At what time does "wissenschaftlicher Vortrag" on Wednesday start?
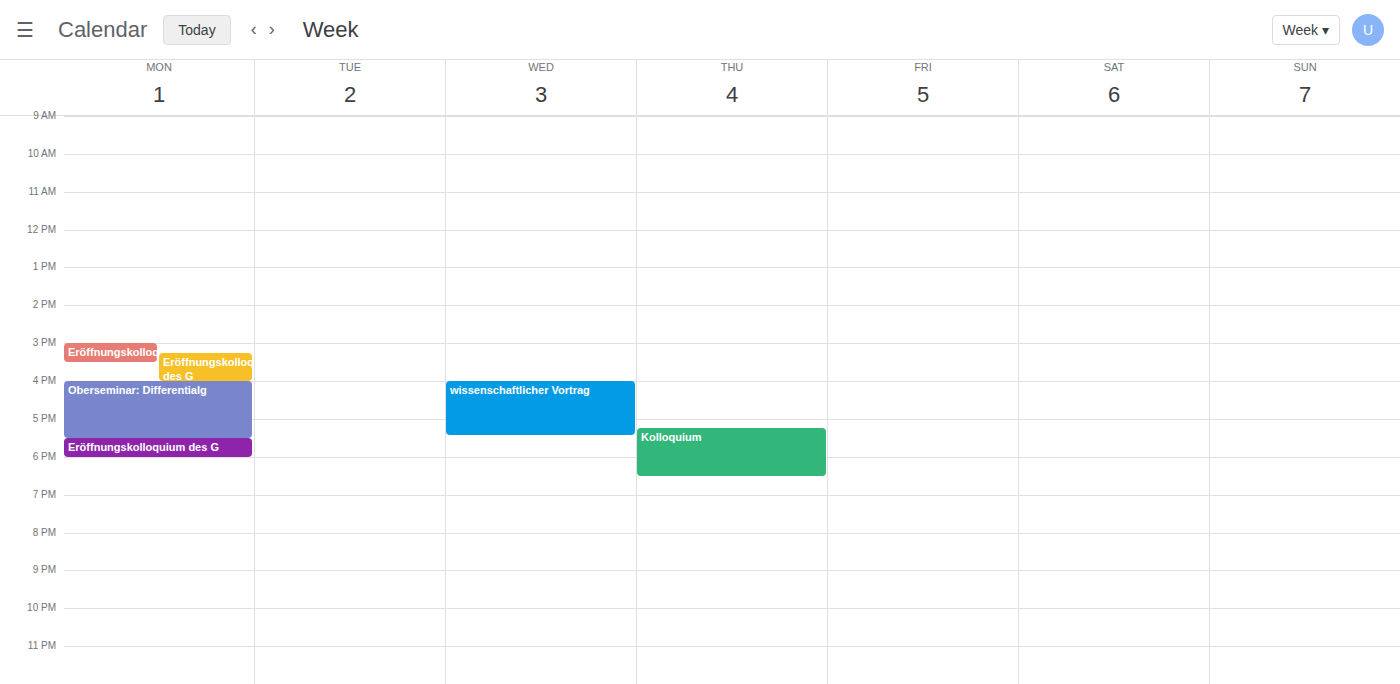
4:00 PM